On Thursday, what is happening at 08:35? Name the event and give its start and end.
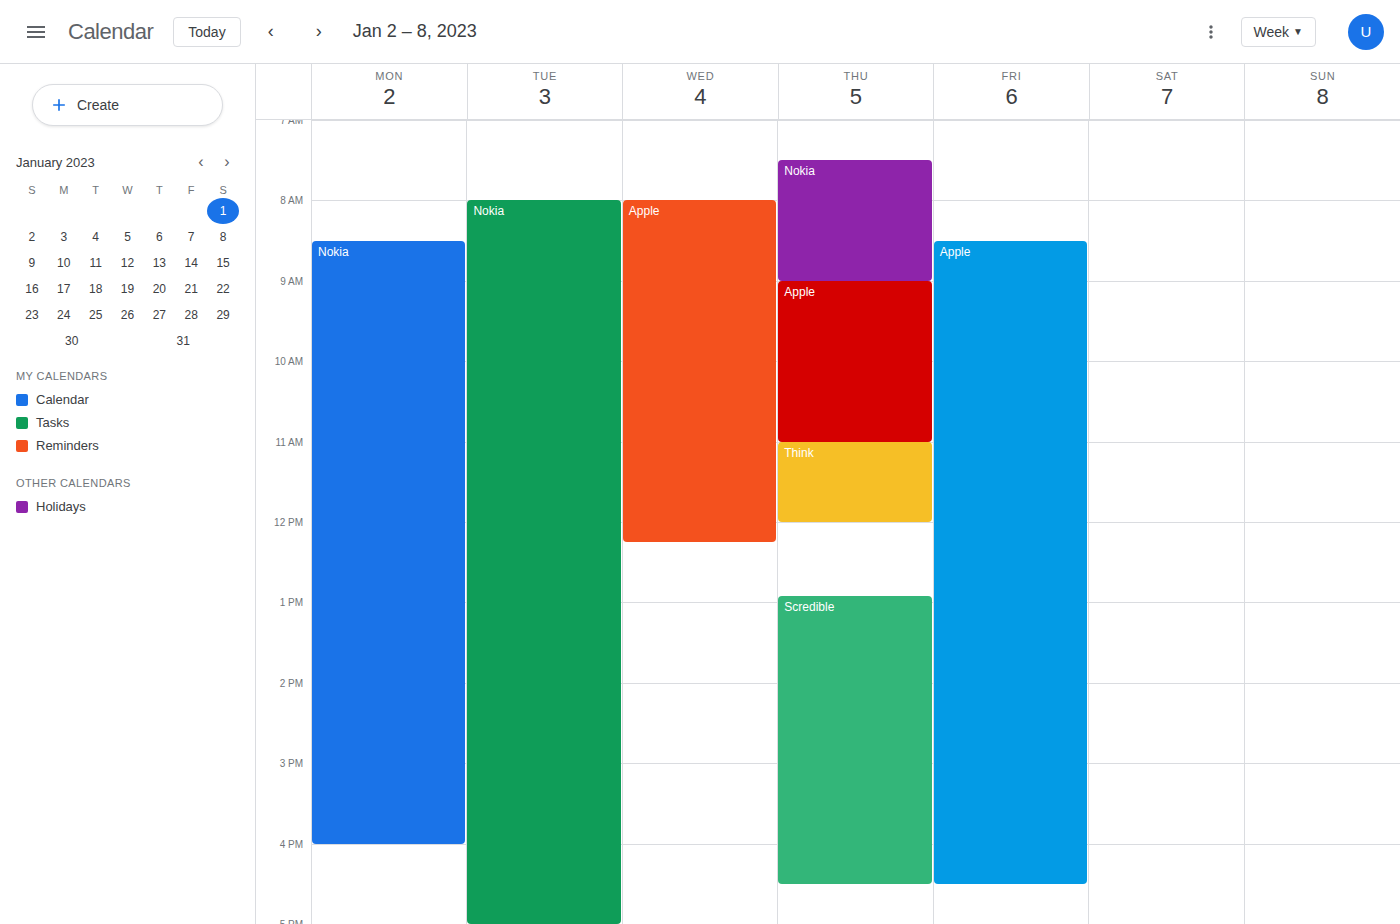
"Nokia", 07:30 to 09:00